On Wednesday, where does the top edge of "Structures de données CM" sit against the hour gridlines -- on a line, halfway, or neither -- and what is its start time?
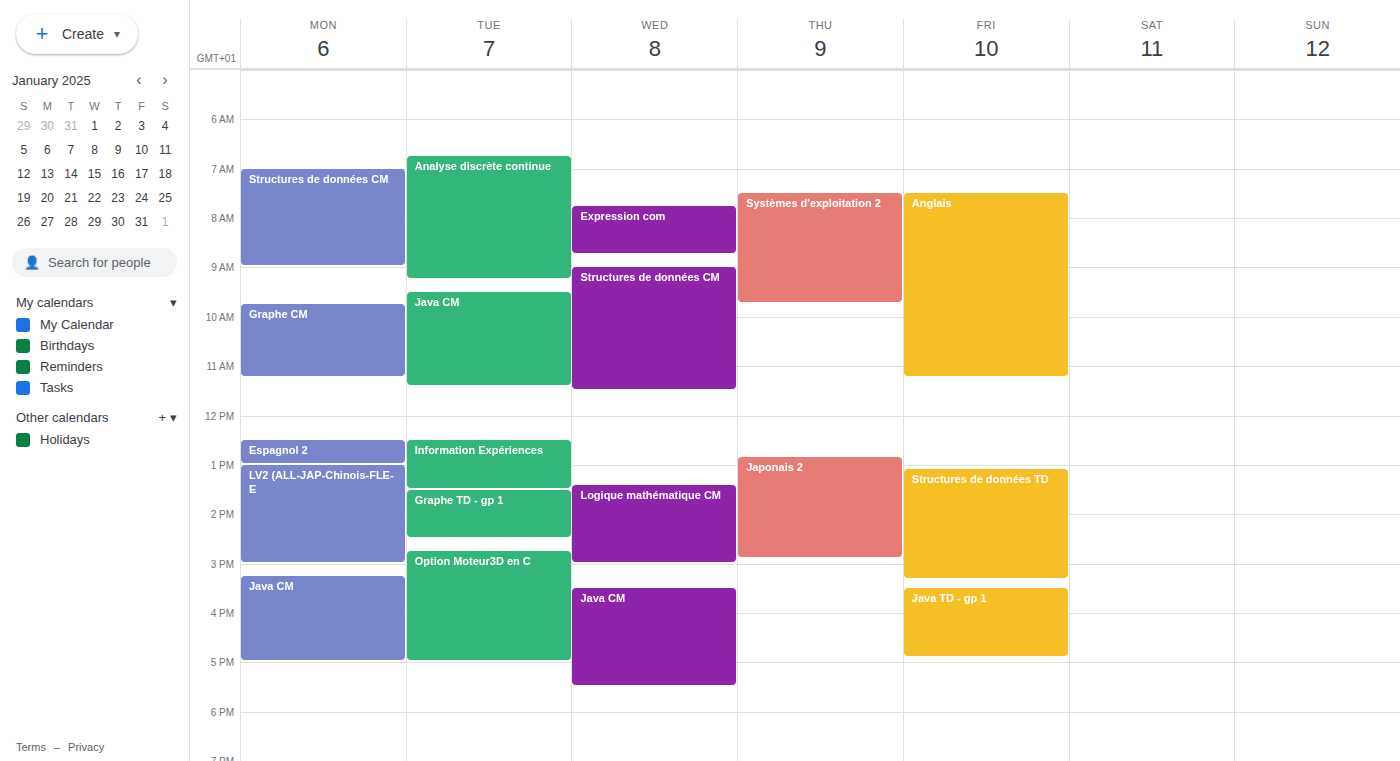
9:00 AM -- exactly on the 9 AM line.